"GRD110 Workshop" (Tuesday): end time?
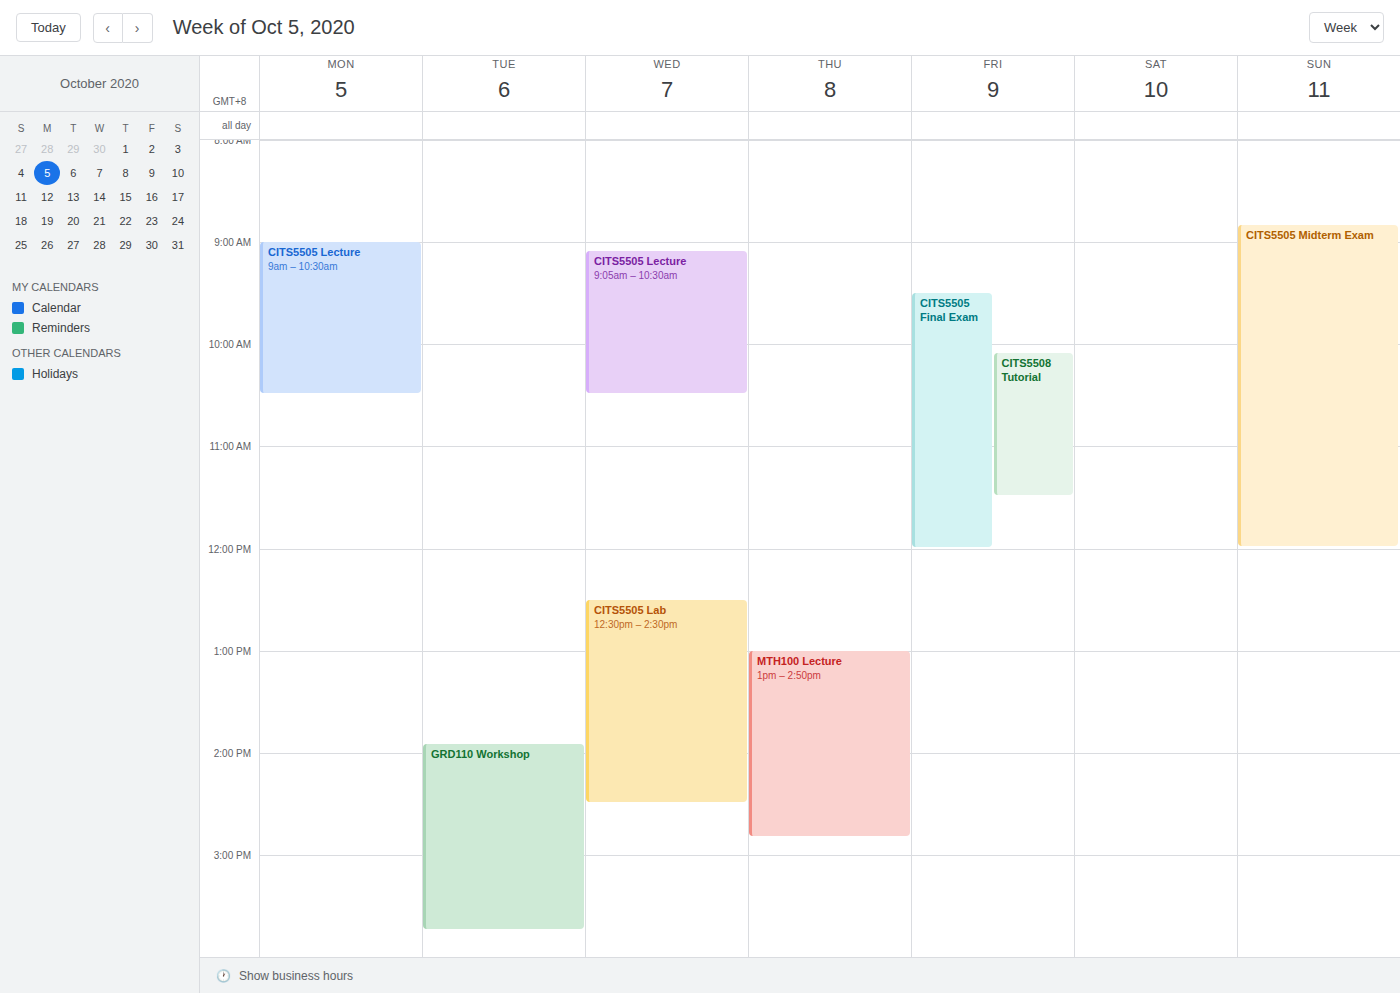
15:45